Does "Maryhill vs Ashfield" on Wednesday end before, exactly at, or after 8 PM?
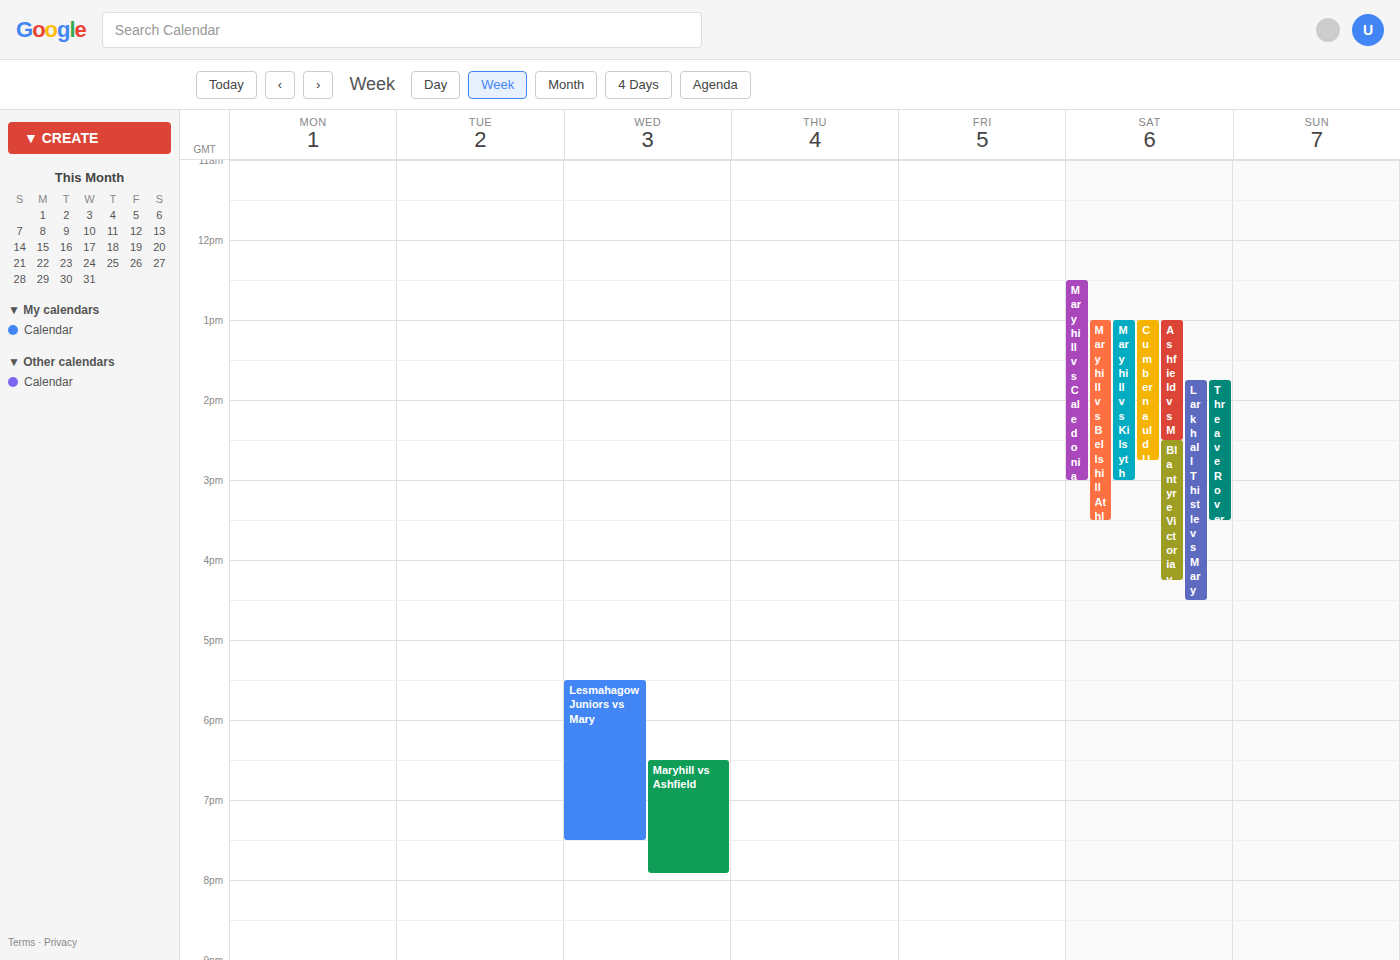
7:55 PM -- before 8 PM, 5 minutes above the 8 PM line.